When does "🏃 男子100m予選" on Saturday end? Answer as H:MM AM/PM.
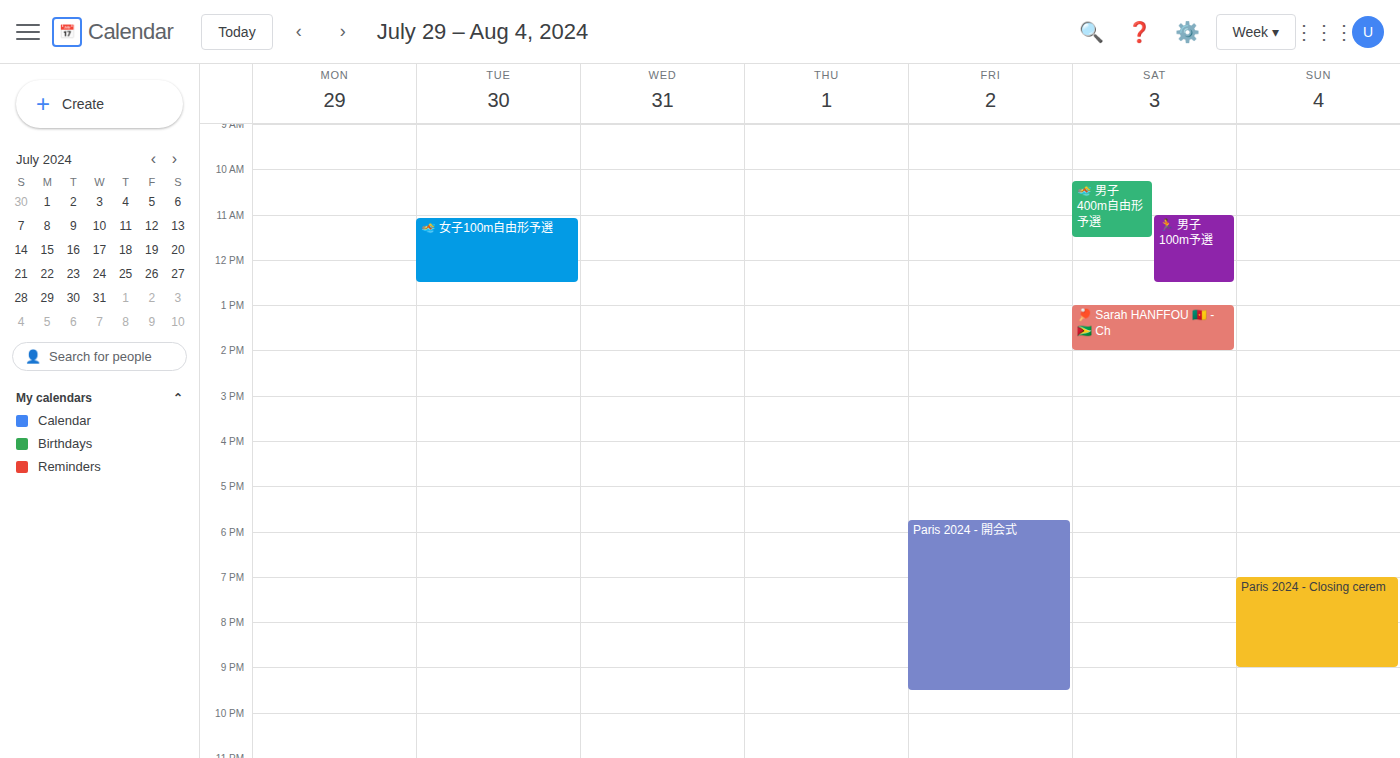
12:30 PM